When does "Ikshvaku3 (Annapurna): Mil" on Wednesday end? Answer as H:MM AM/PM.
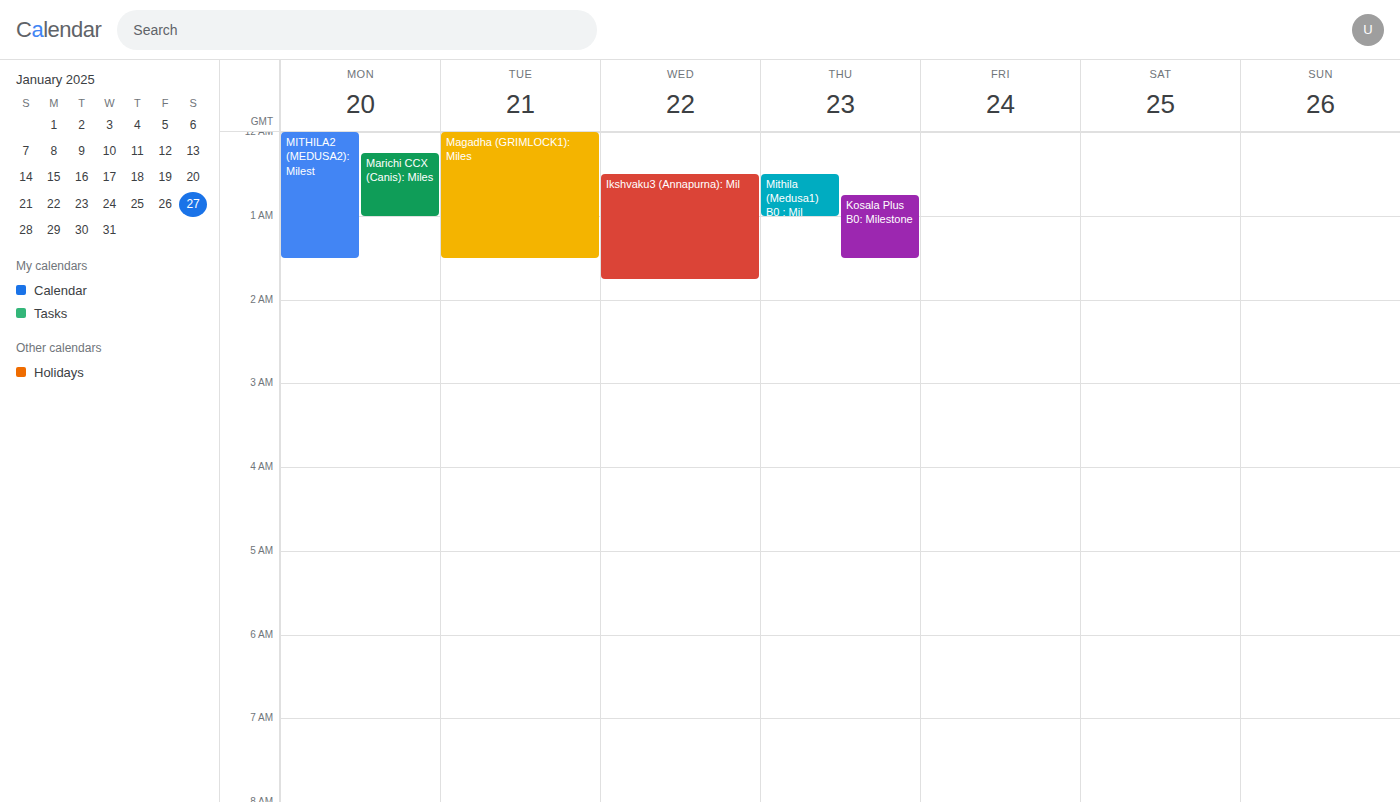
1:45 AM